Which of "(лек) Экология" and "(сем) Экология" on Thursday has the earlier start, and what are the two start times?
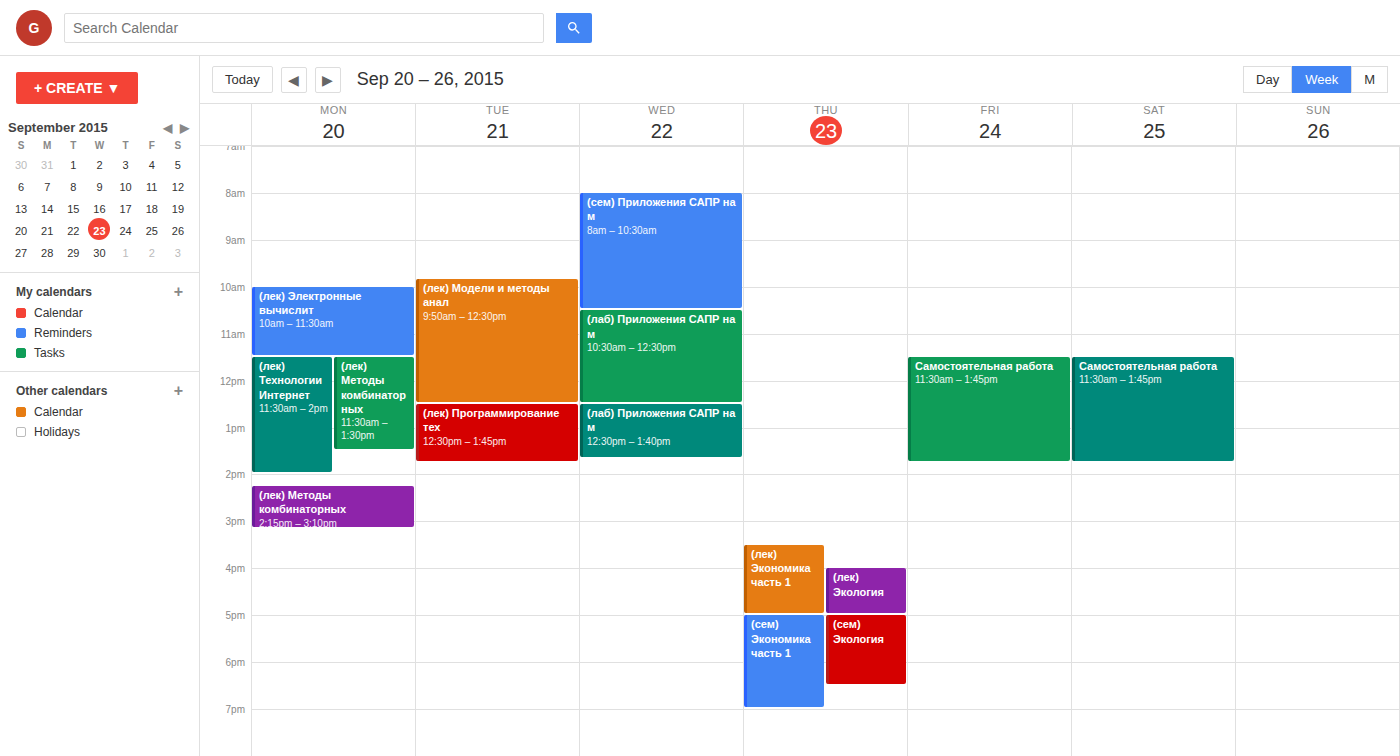
"(лек) Экология" 4:00 PM; "(сем) Экология" 5:00 PM.